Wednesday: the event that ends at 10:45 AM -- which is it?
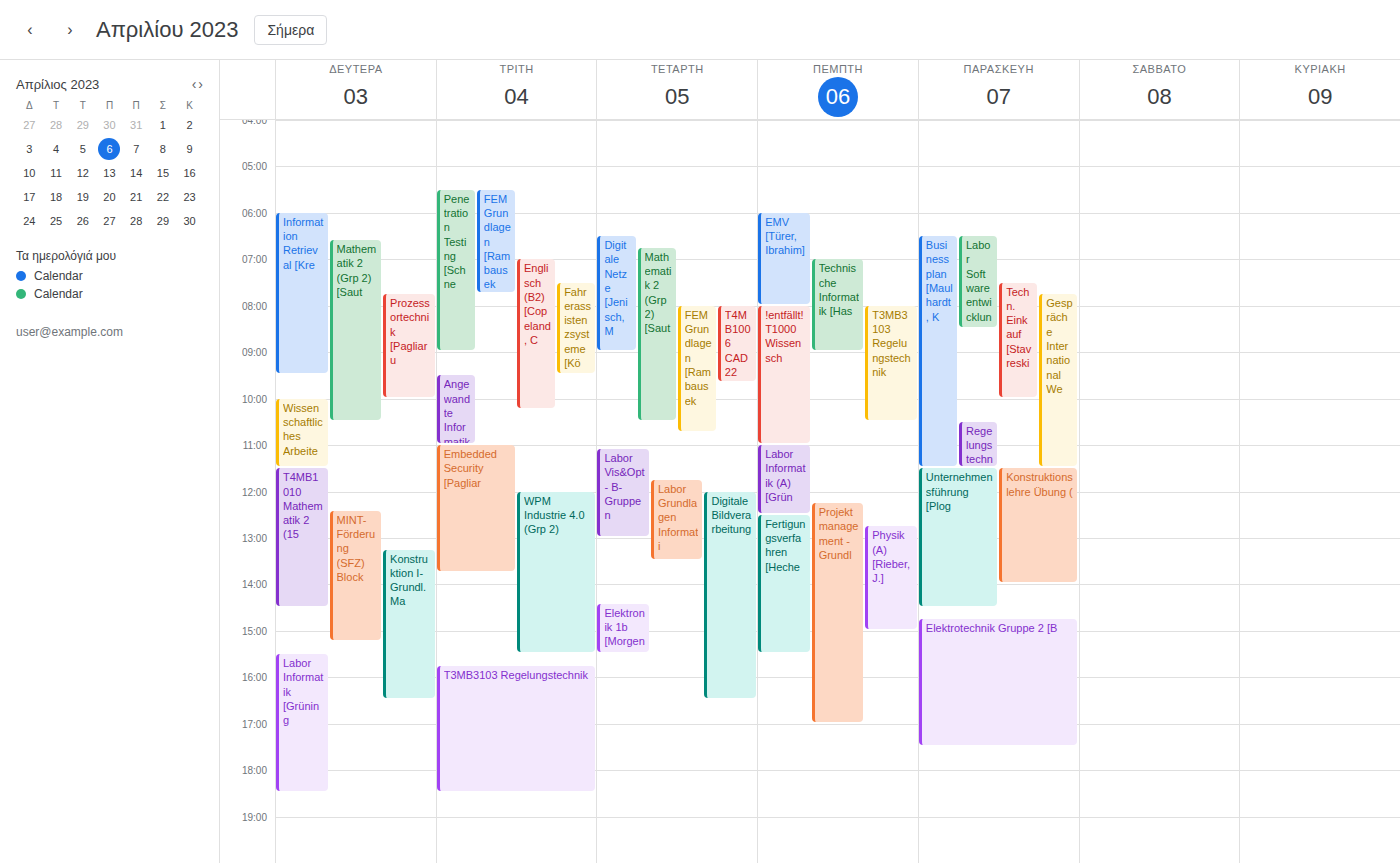
"FEM Grundlagen [Rambausek"